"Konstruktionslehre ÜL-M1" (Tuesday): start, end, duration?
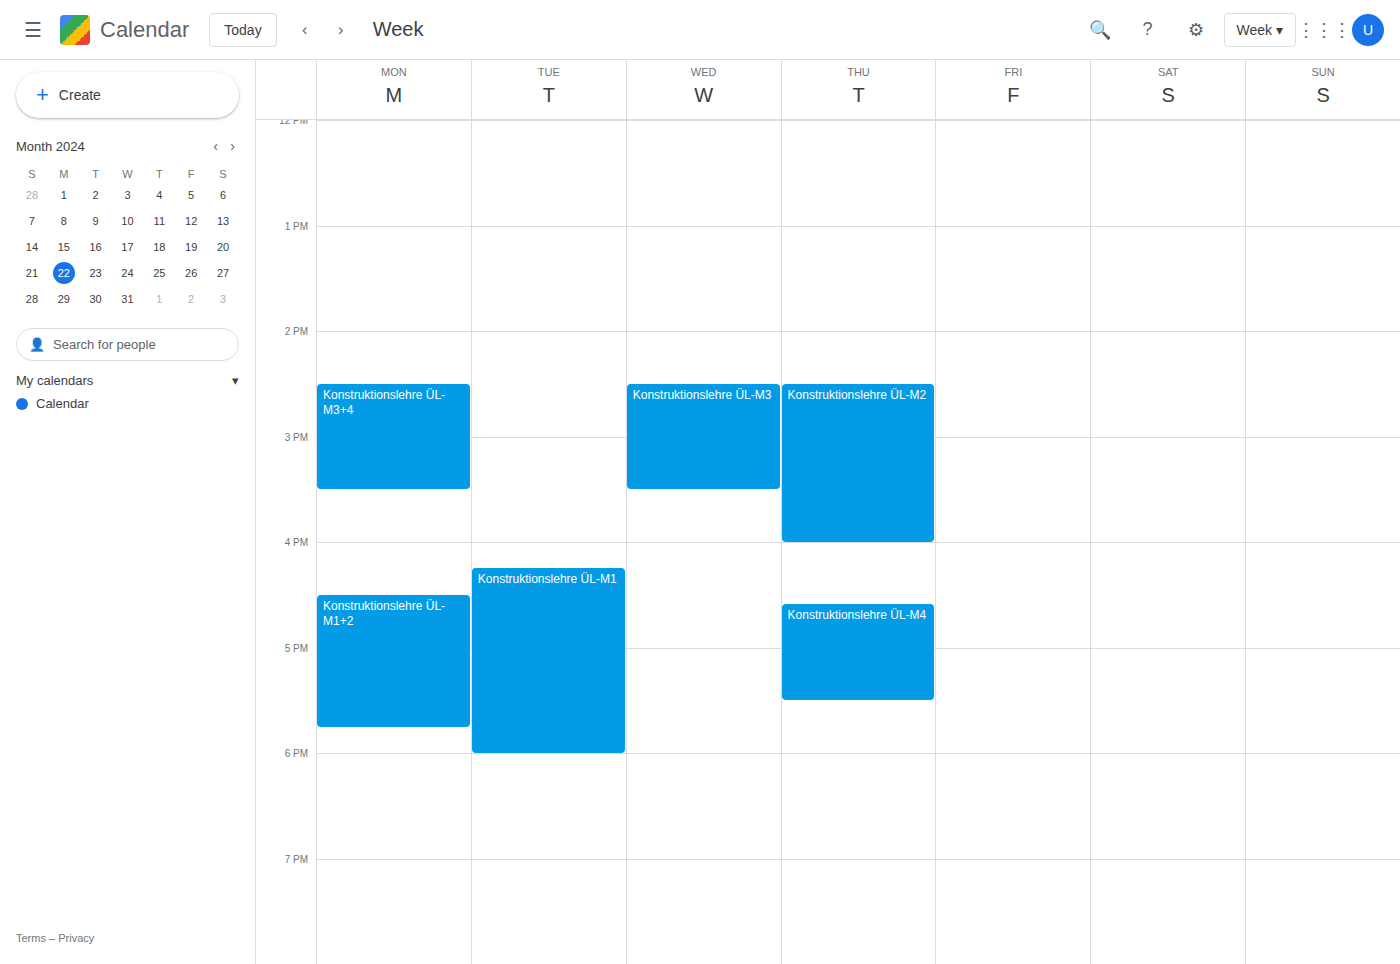
4:15 PM to 6:00 PM, 1 hour 45 minutes